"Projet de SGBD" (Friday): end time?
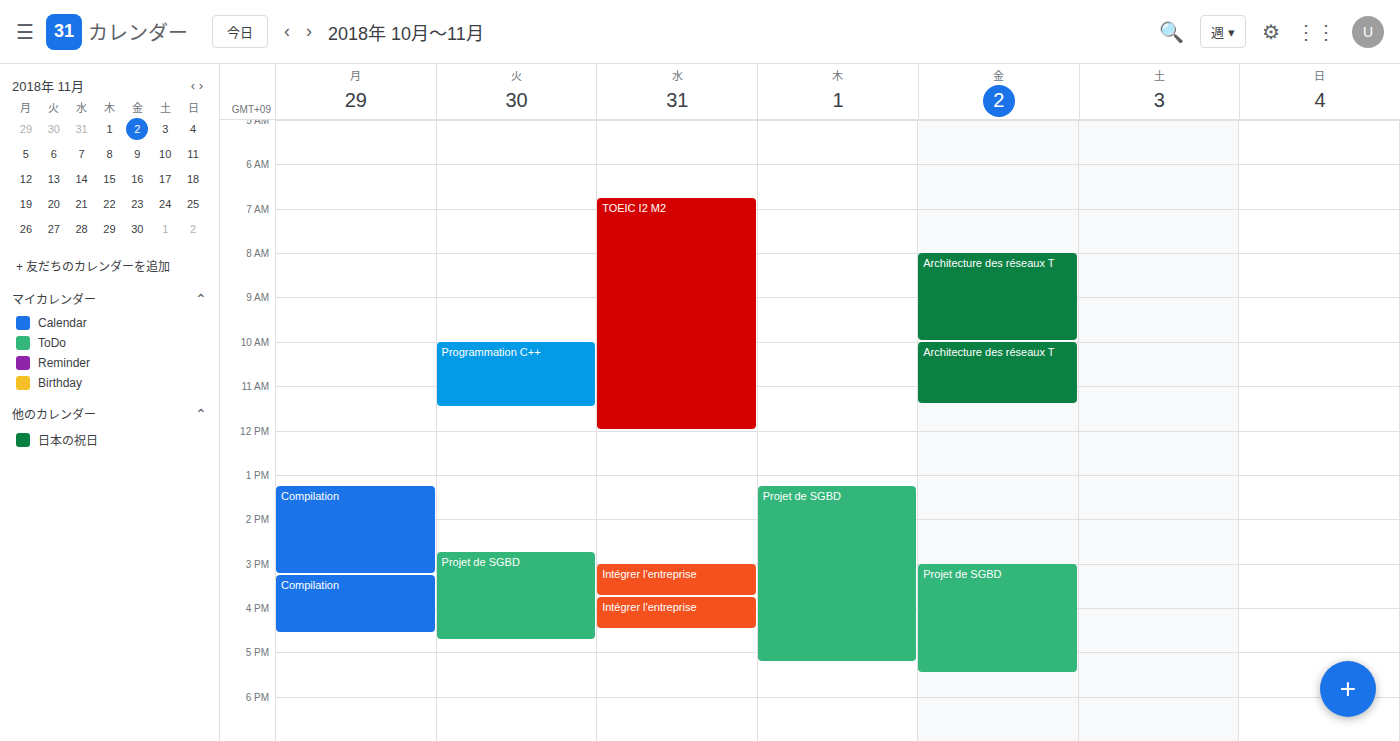
5:30 PM